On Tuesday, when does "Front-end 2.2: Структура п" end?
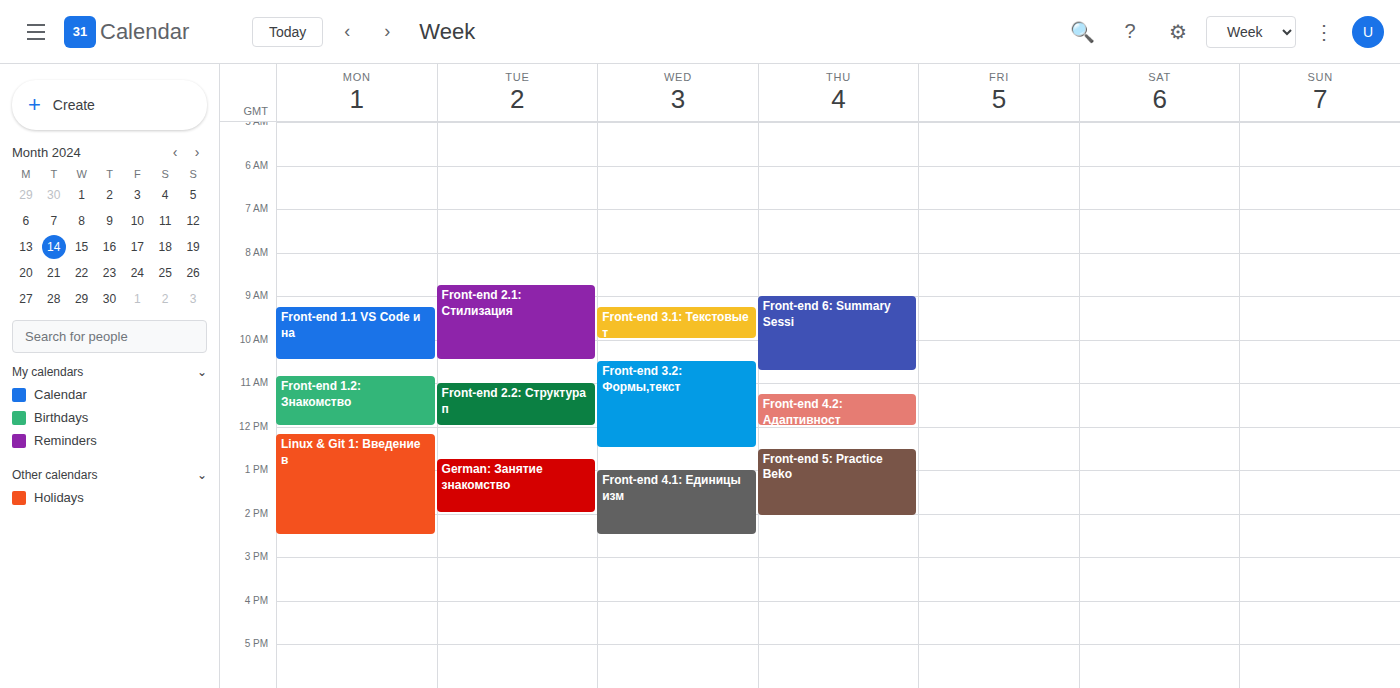
12:00 PM